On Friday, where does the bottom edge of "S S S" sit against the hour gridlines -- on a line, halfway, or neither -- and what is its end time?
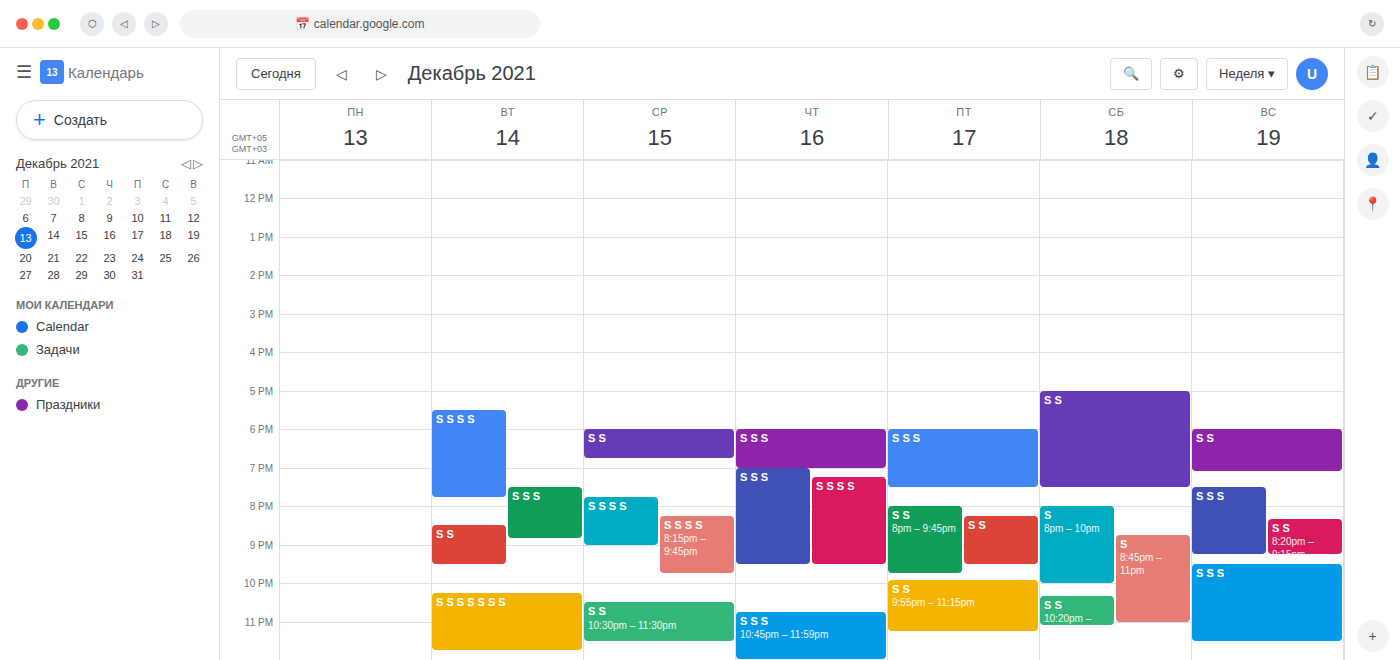
7:30 PM -- halfway between the 7 PM and 8 PM lines.